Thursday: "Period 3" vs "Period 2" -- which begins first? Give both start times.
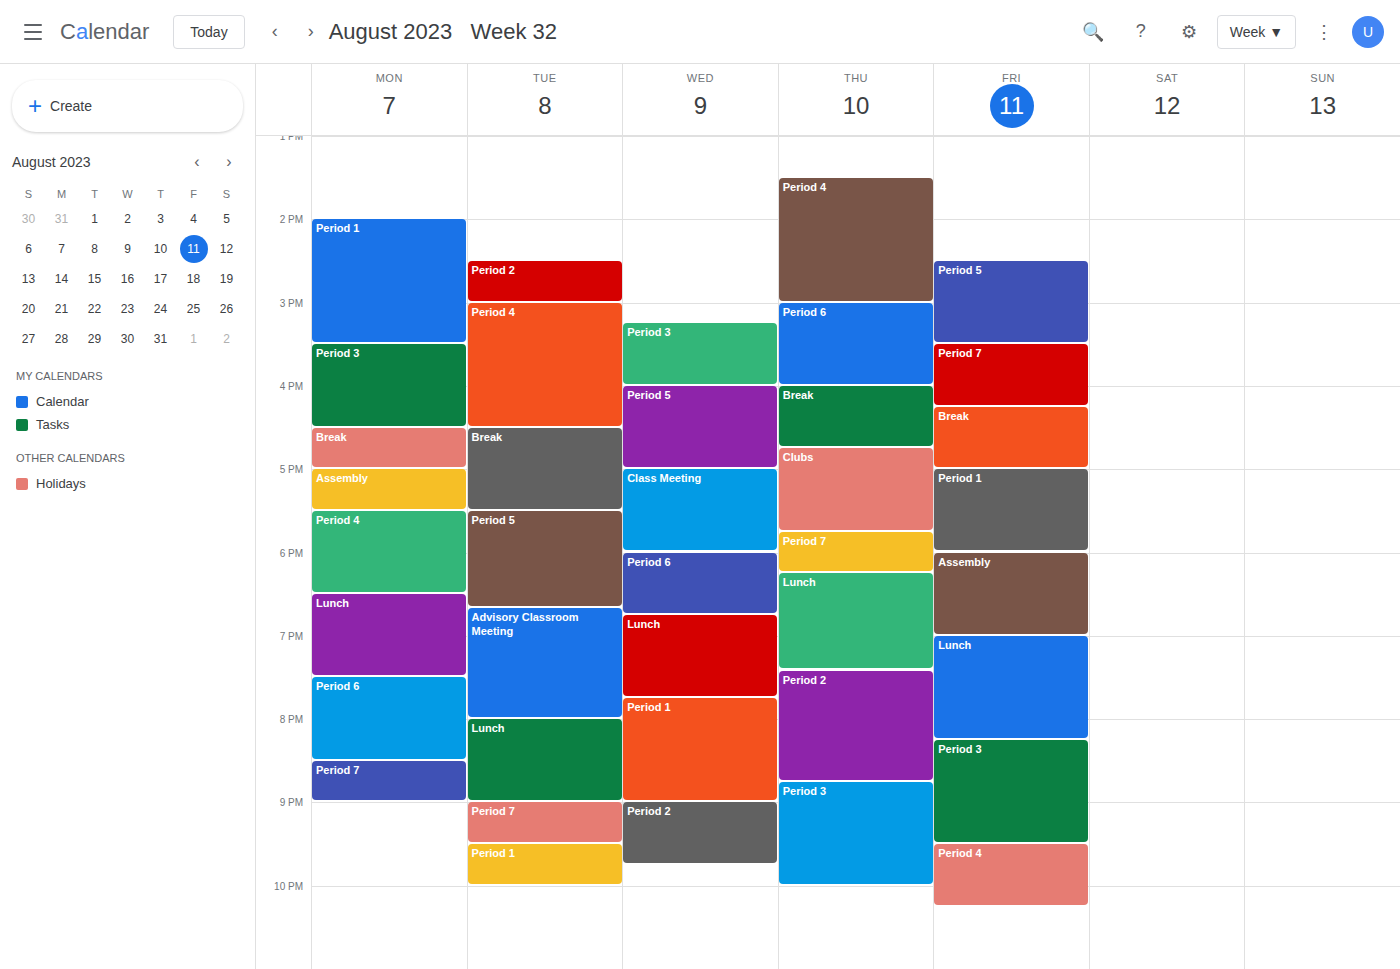
"Period 2" 7:25 PM; "Period 3" 8:45 PM.